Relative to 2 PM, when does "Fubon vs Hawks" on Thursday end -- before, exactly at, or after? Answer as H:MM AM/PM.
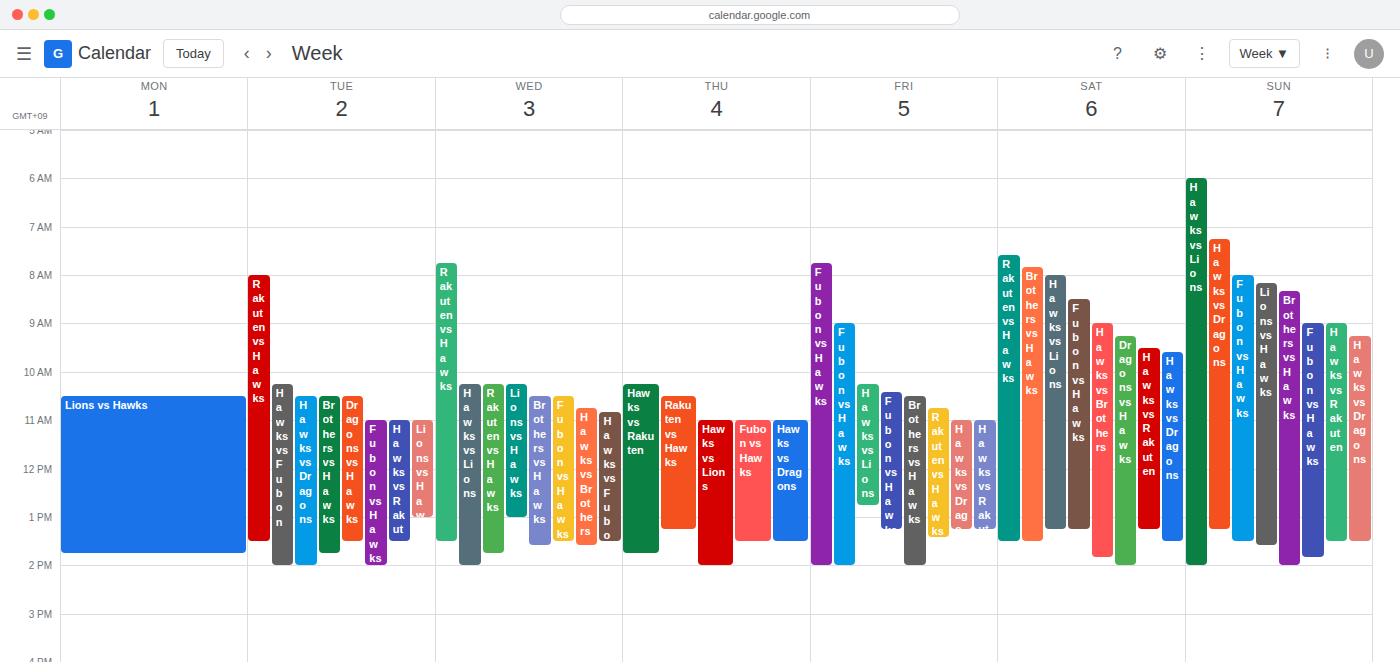
1:30 PM -- before 2 PM, 30 minutes above the 2 PM line.